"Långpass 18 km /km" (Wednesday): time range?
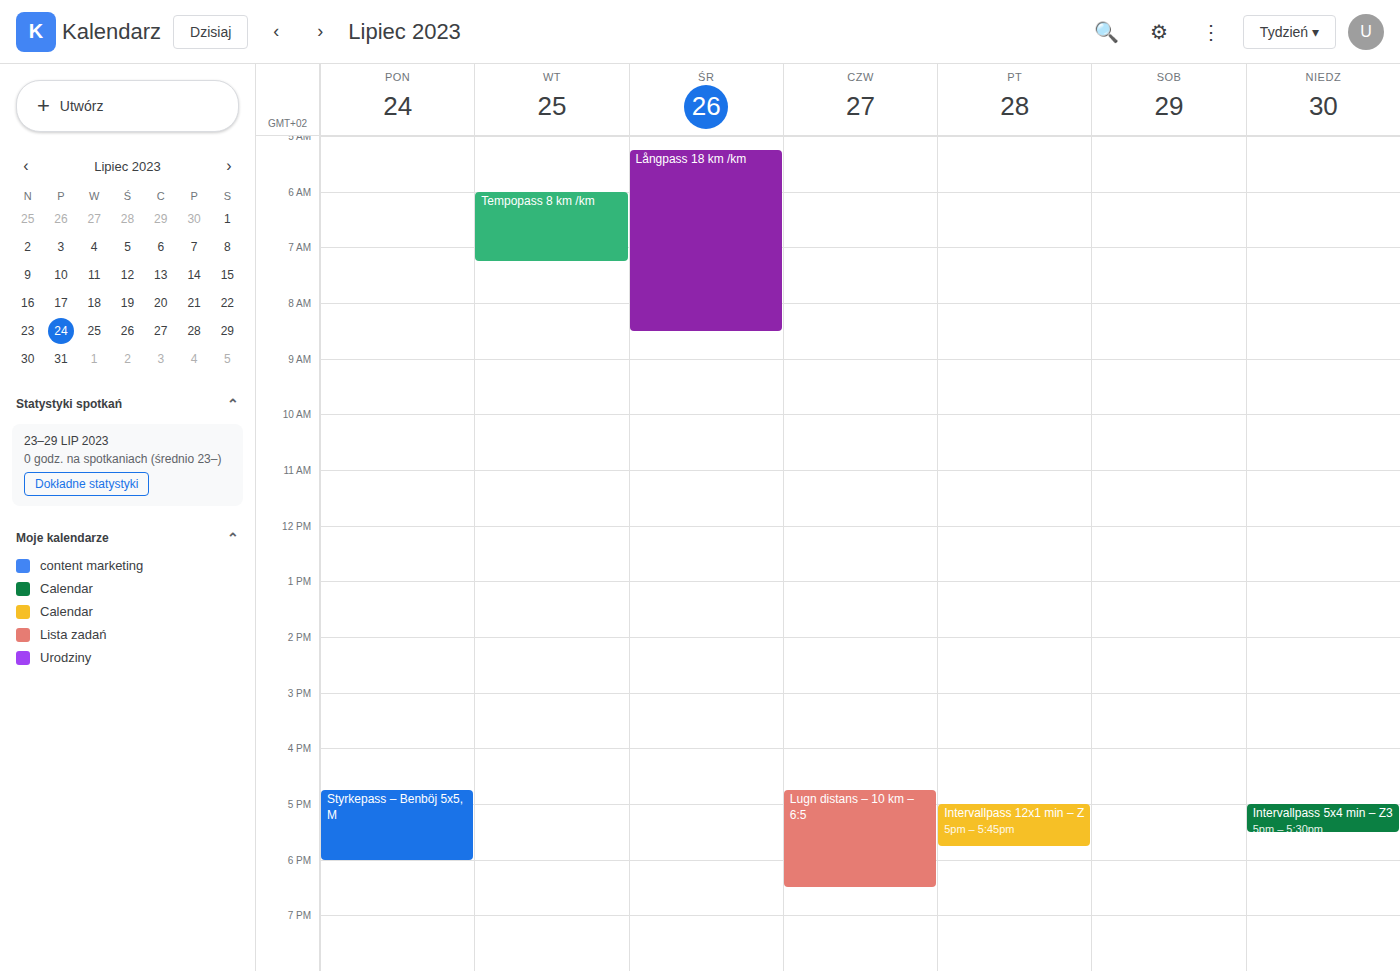
5:15 AM to 8:30 AM